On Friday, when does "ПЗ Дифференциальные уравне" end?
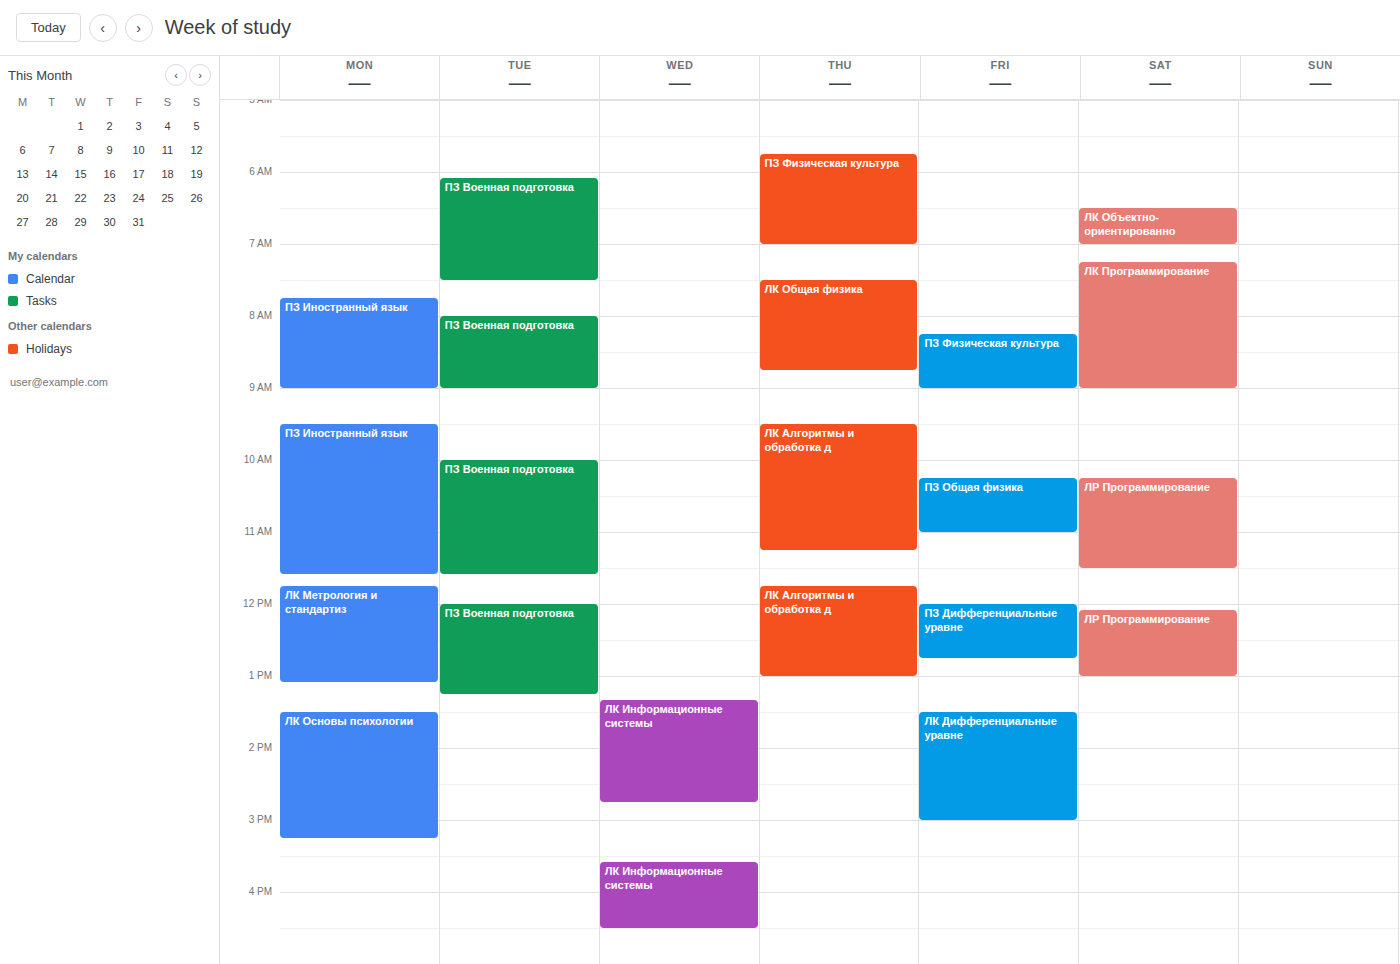
12:45 PM